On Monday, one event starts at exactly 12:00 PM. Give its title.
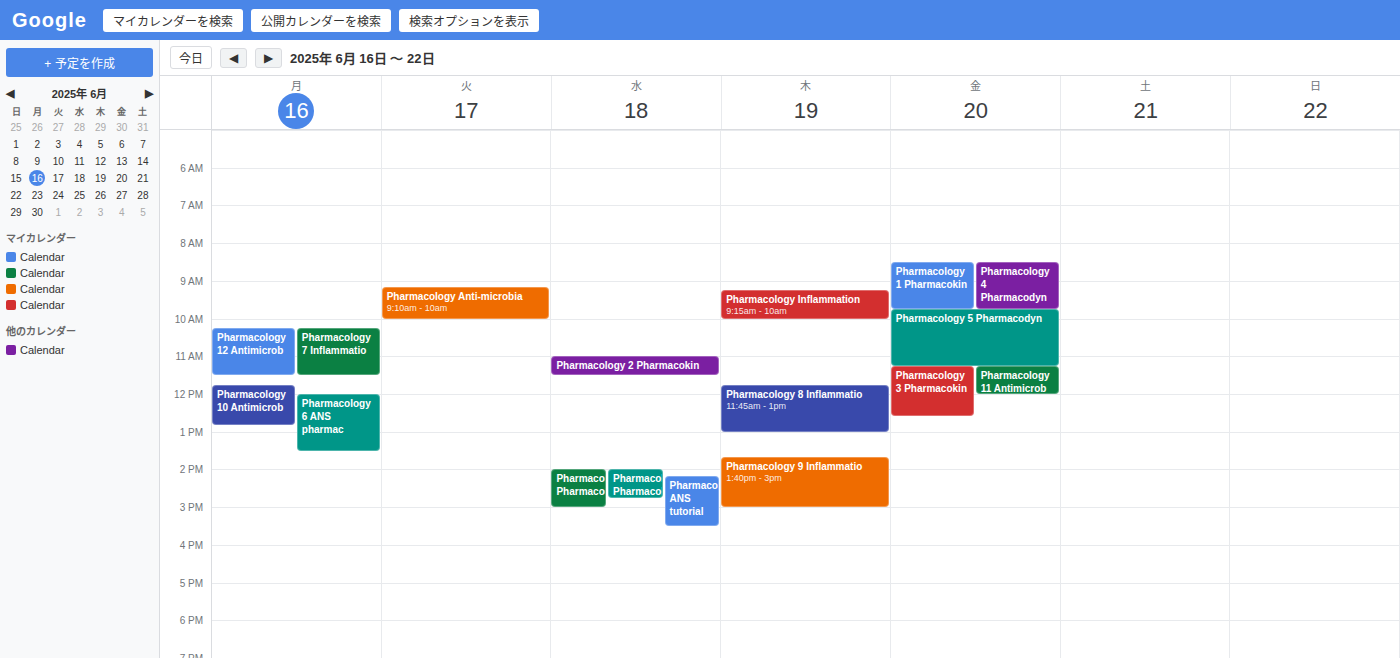
"Pharmacology 6 ANS pharmac"